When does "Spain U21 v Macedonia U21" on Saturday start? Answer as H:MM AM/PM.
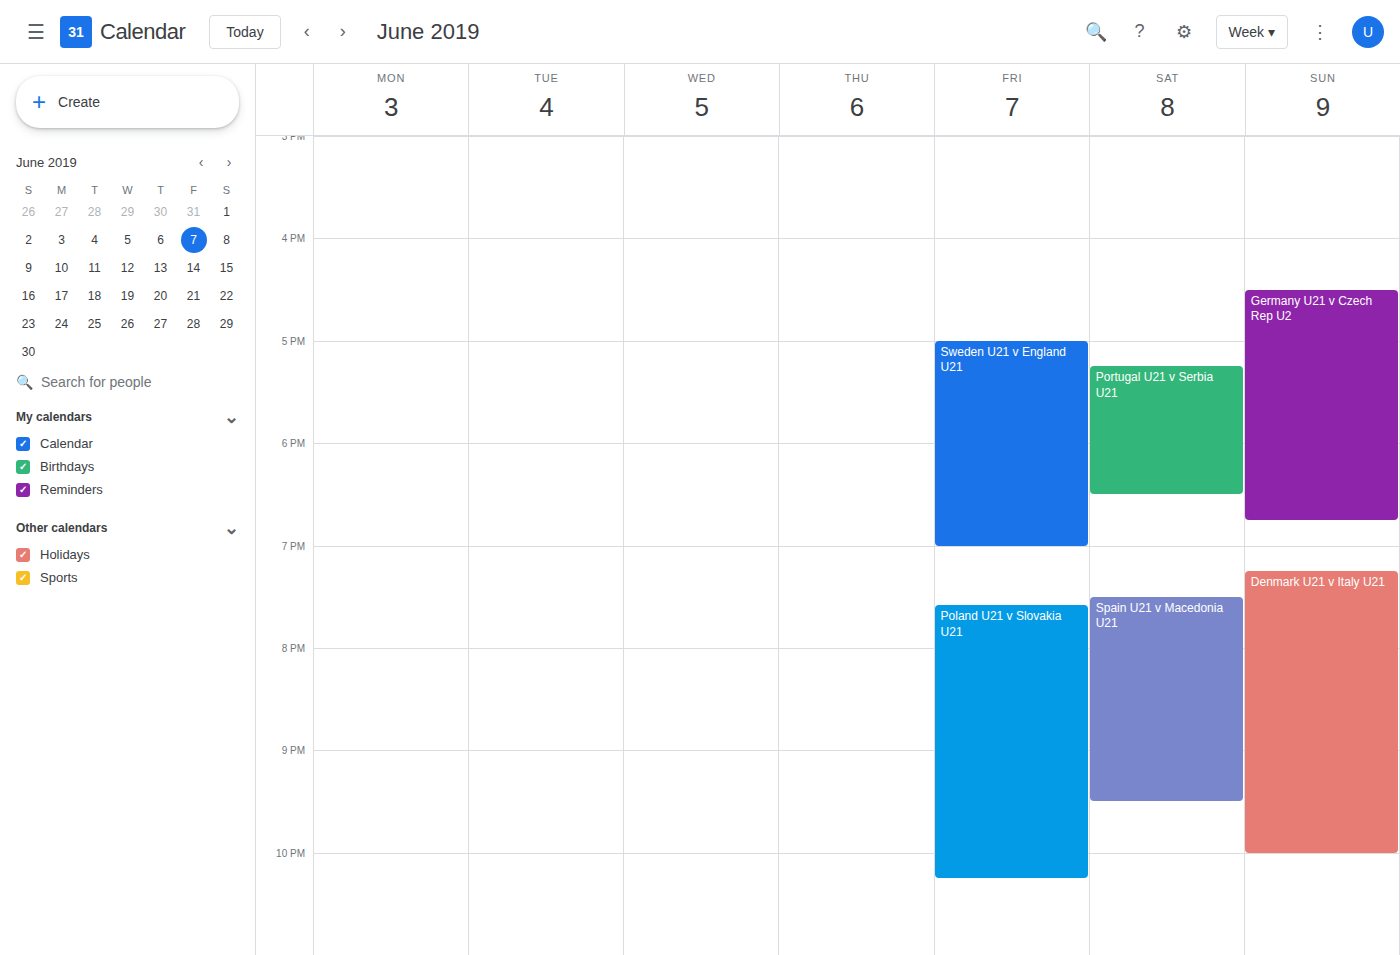
7:30 PM